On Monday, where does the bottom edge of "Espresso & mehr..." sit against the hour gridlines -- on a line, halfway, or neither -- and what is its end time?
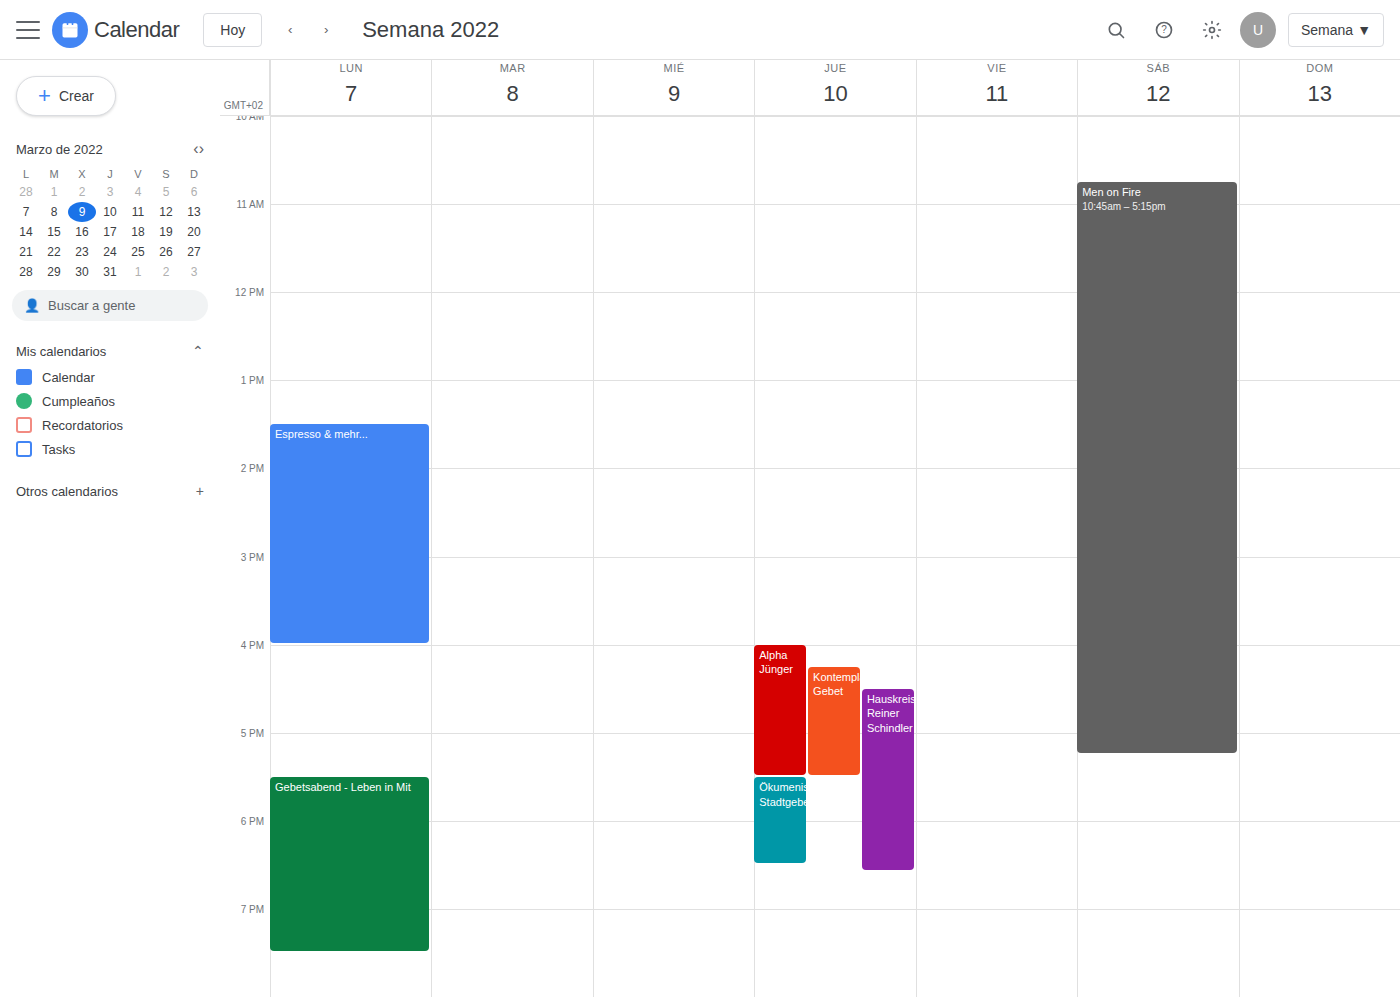
4:00 PM -- exactly on the 4 PM line.